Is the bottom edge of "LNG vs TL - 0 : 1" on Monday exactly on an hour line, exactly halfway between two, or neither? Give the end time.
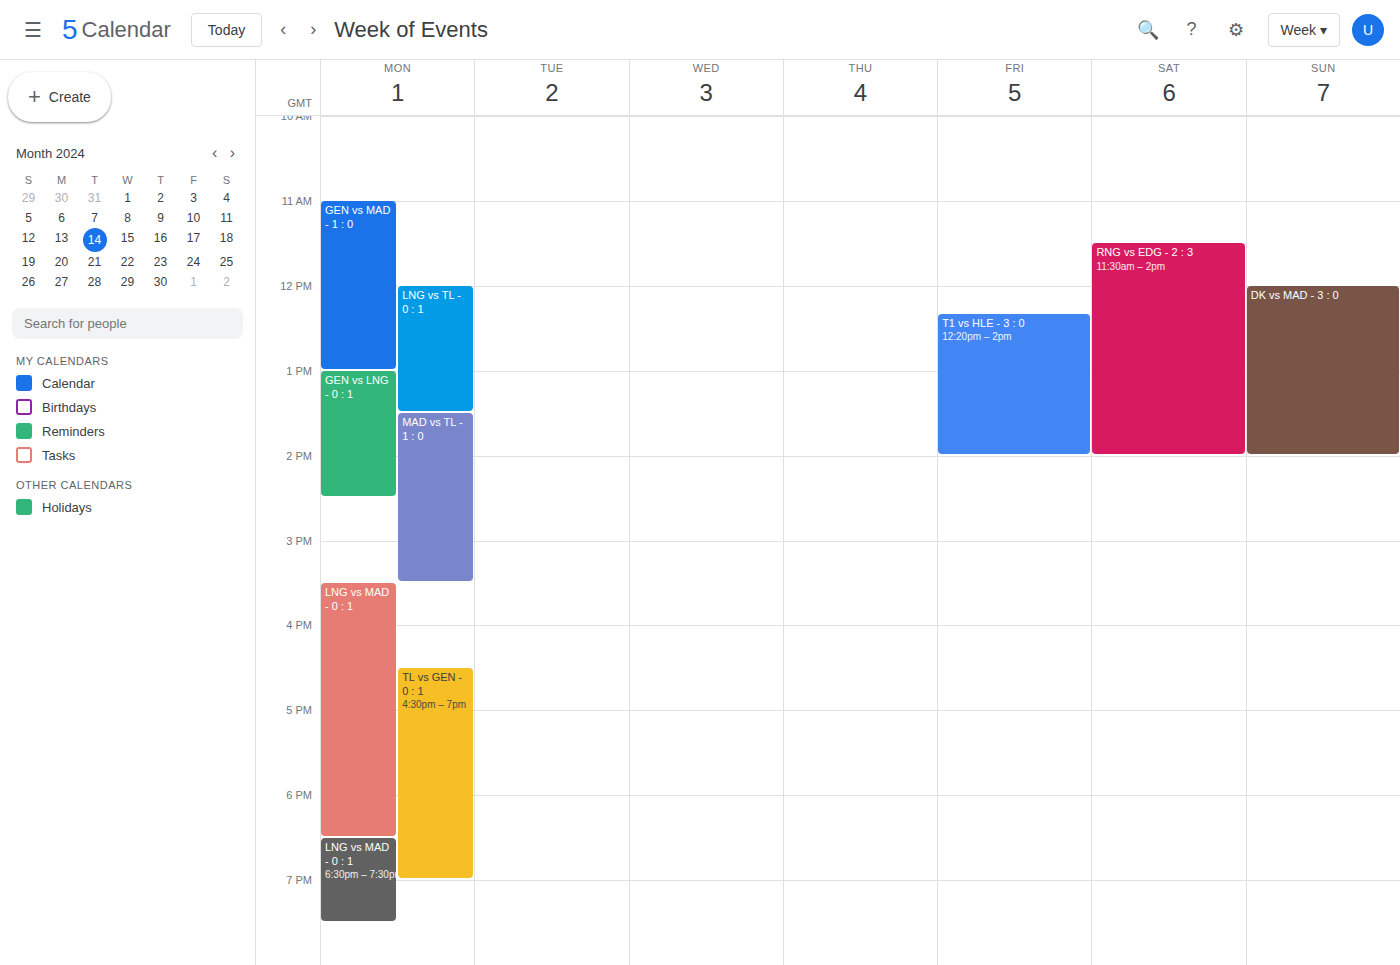
1:30 PM -- halfway between the 1 PM and 2 PM lines.